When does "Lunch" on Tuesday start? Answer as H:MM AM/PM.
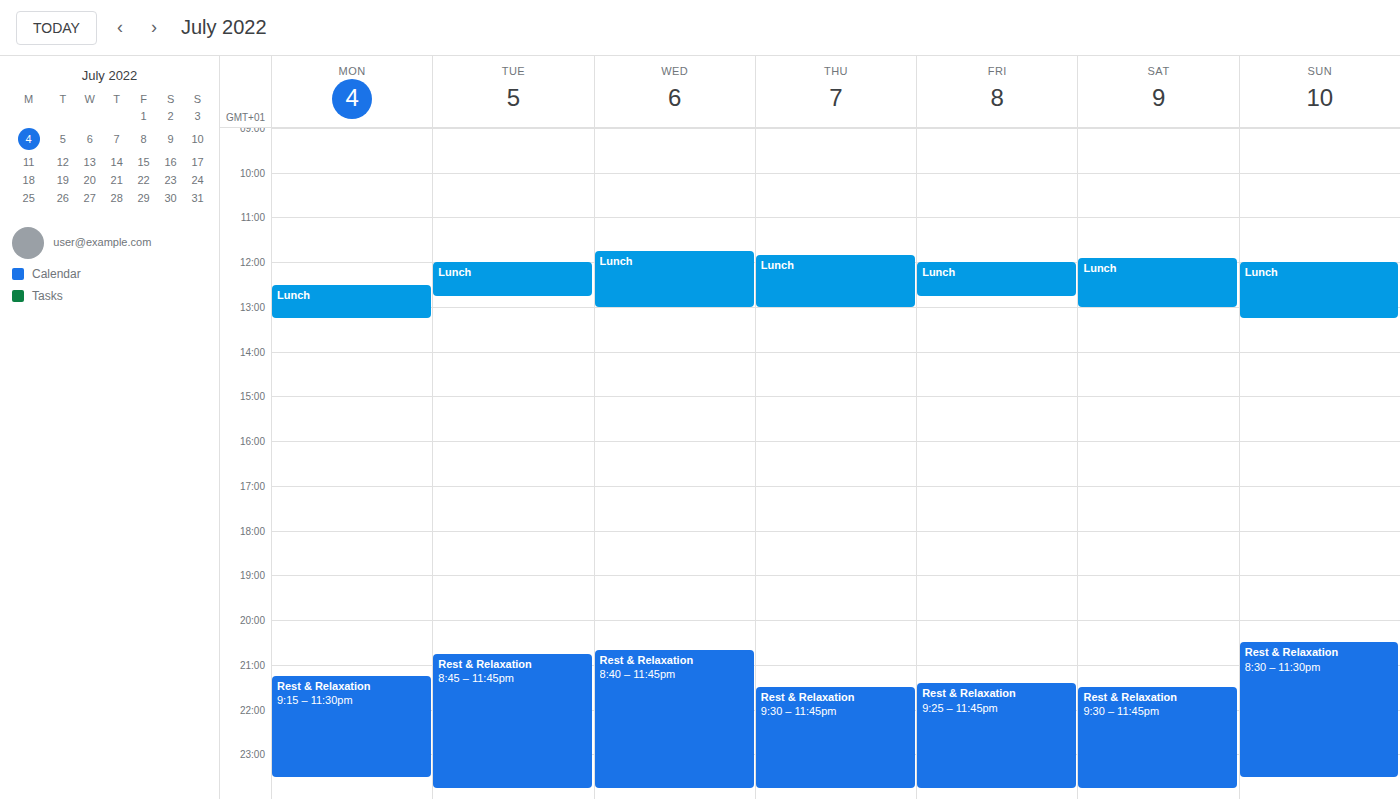
12:00 PM